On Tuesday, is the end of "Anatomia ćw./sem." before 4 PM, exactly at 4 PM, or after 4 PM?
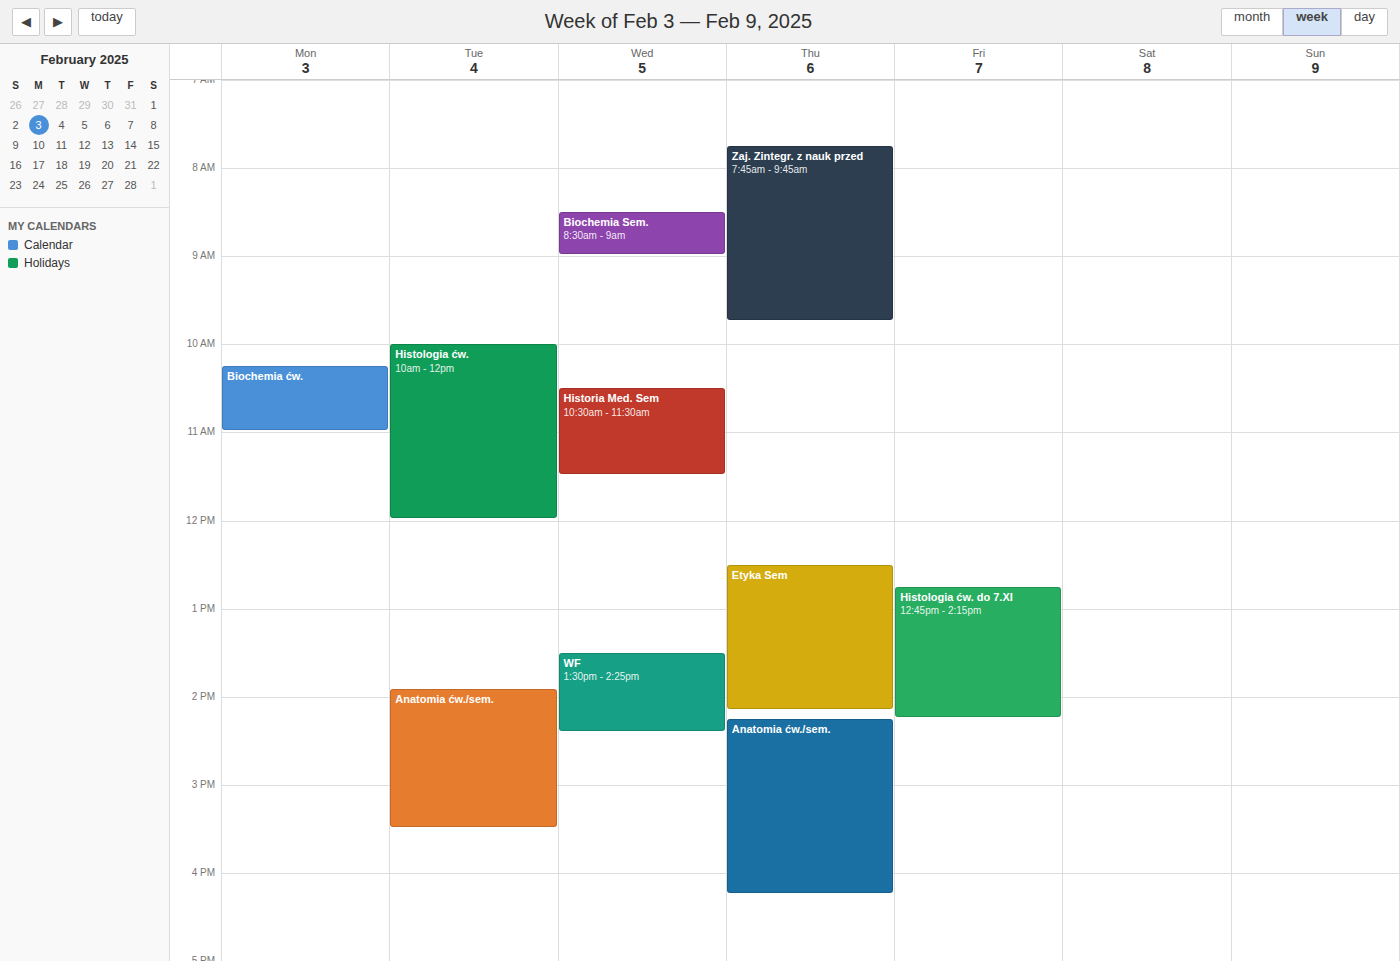
3:30 PM -- before 4 PM, 30 minutes above the 4 PM line.